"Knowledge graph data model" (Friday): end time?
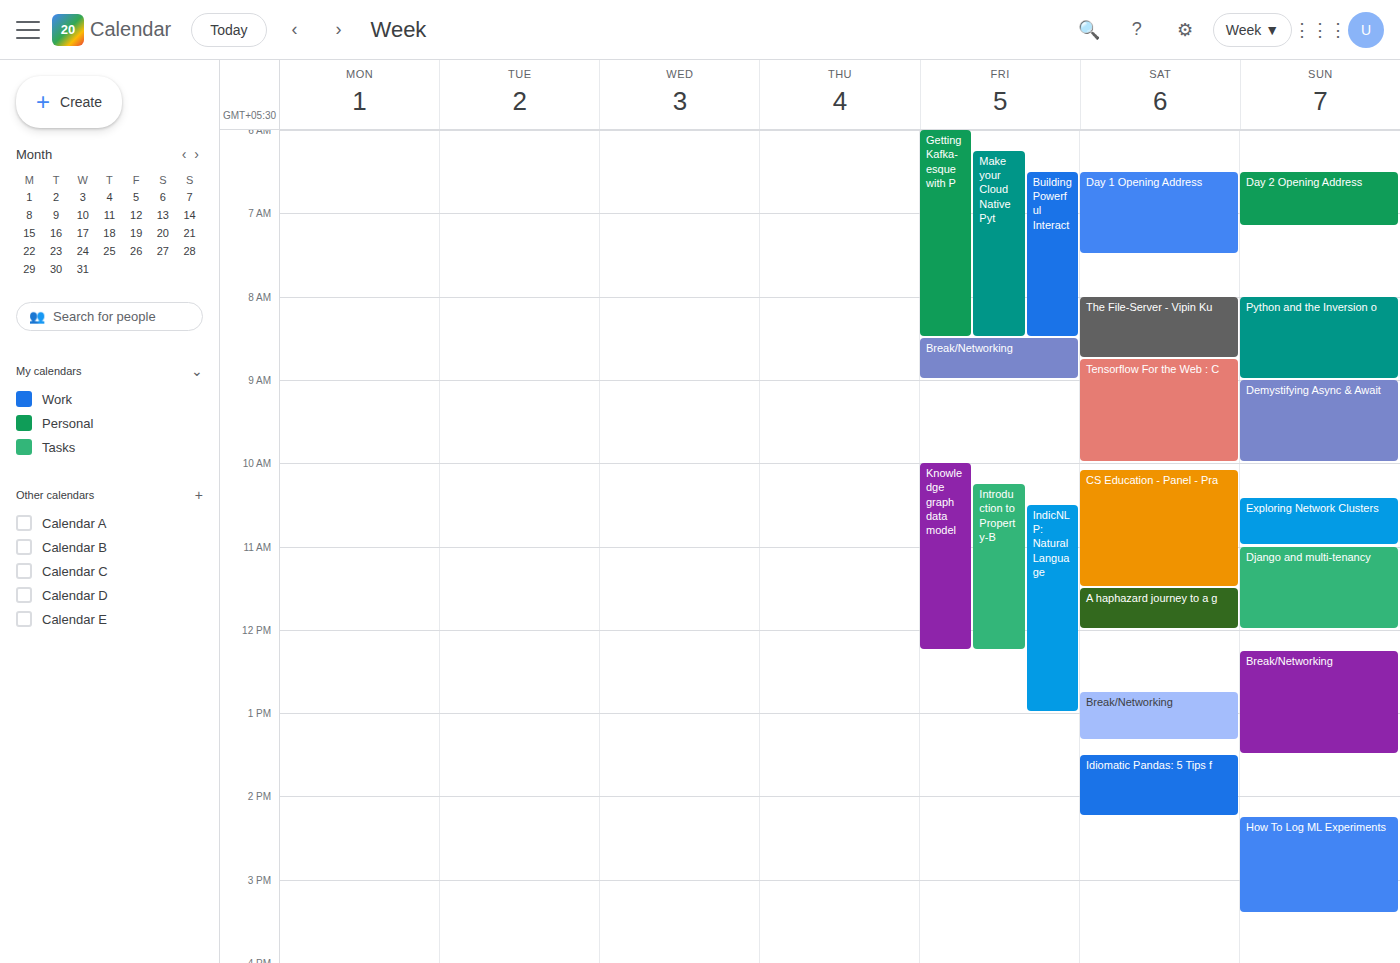
12:15 PM